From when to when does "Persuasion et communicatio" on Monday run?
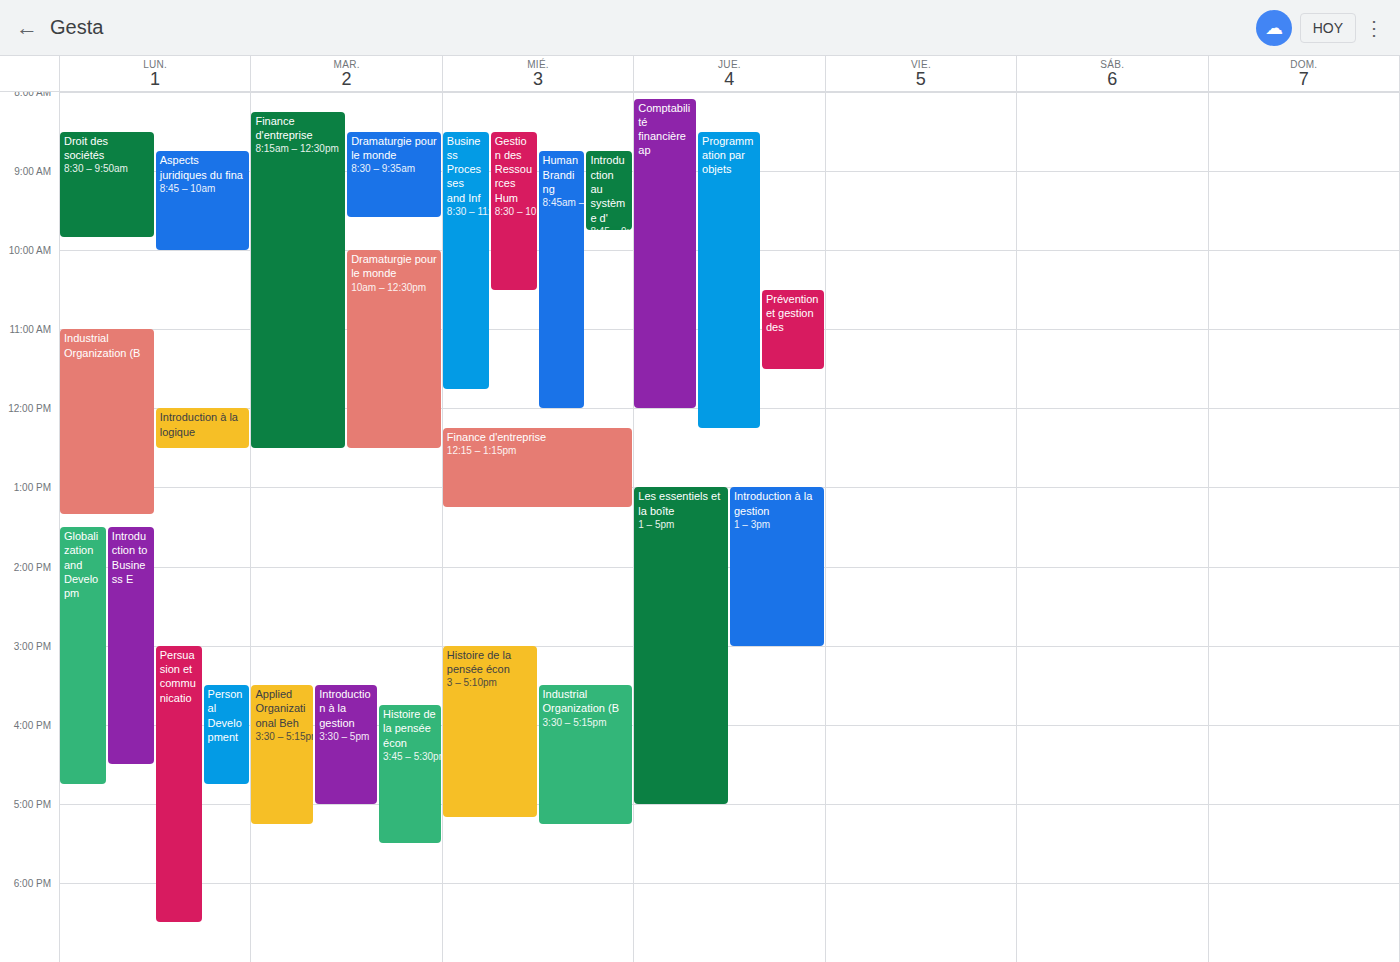
3:00 PM to 6:30 PM